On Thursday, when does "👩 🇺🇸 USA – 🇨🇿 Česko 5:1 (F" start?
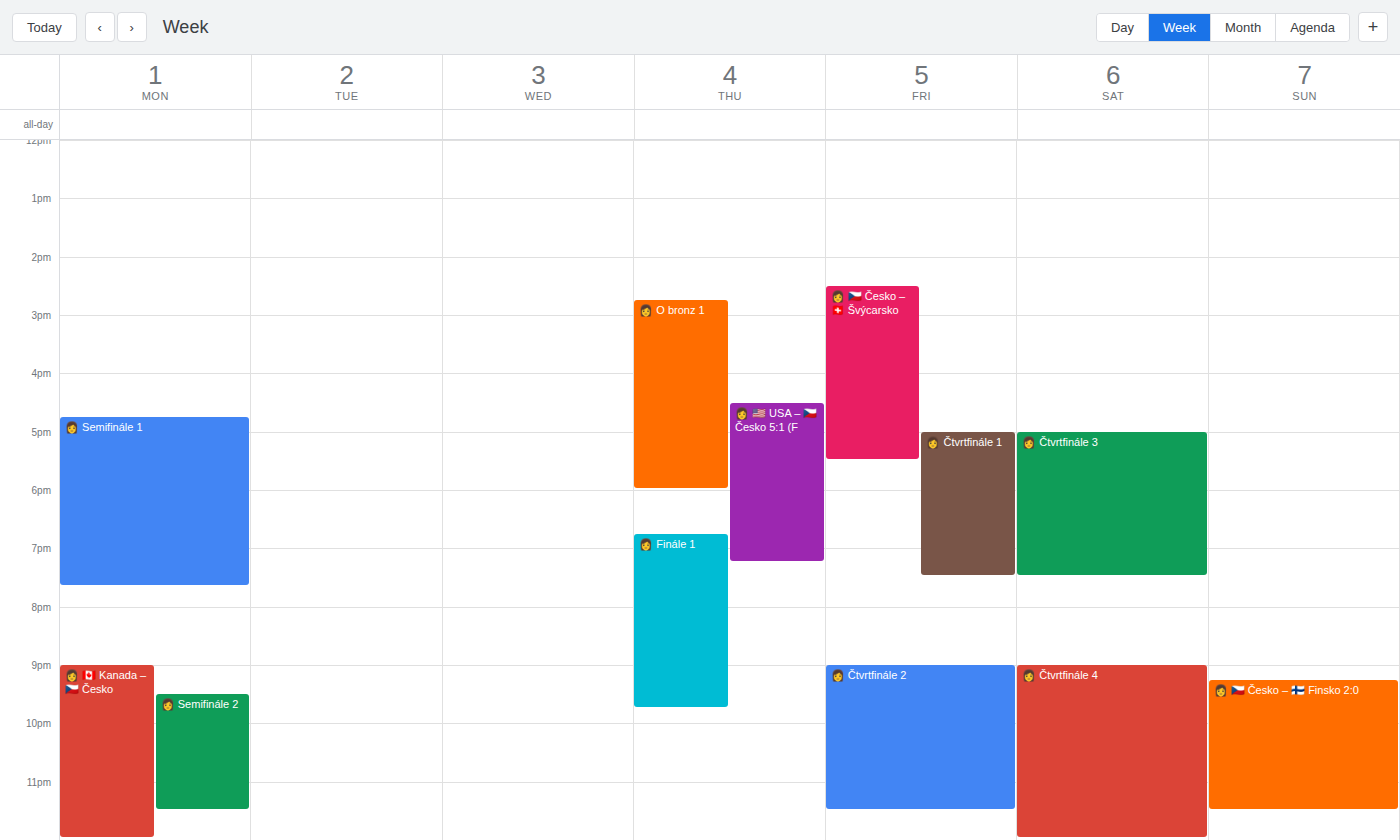
4:30 PM